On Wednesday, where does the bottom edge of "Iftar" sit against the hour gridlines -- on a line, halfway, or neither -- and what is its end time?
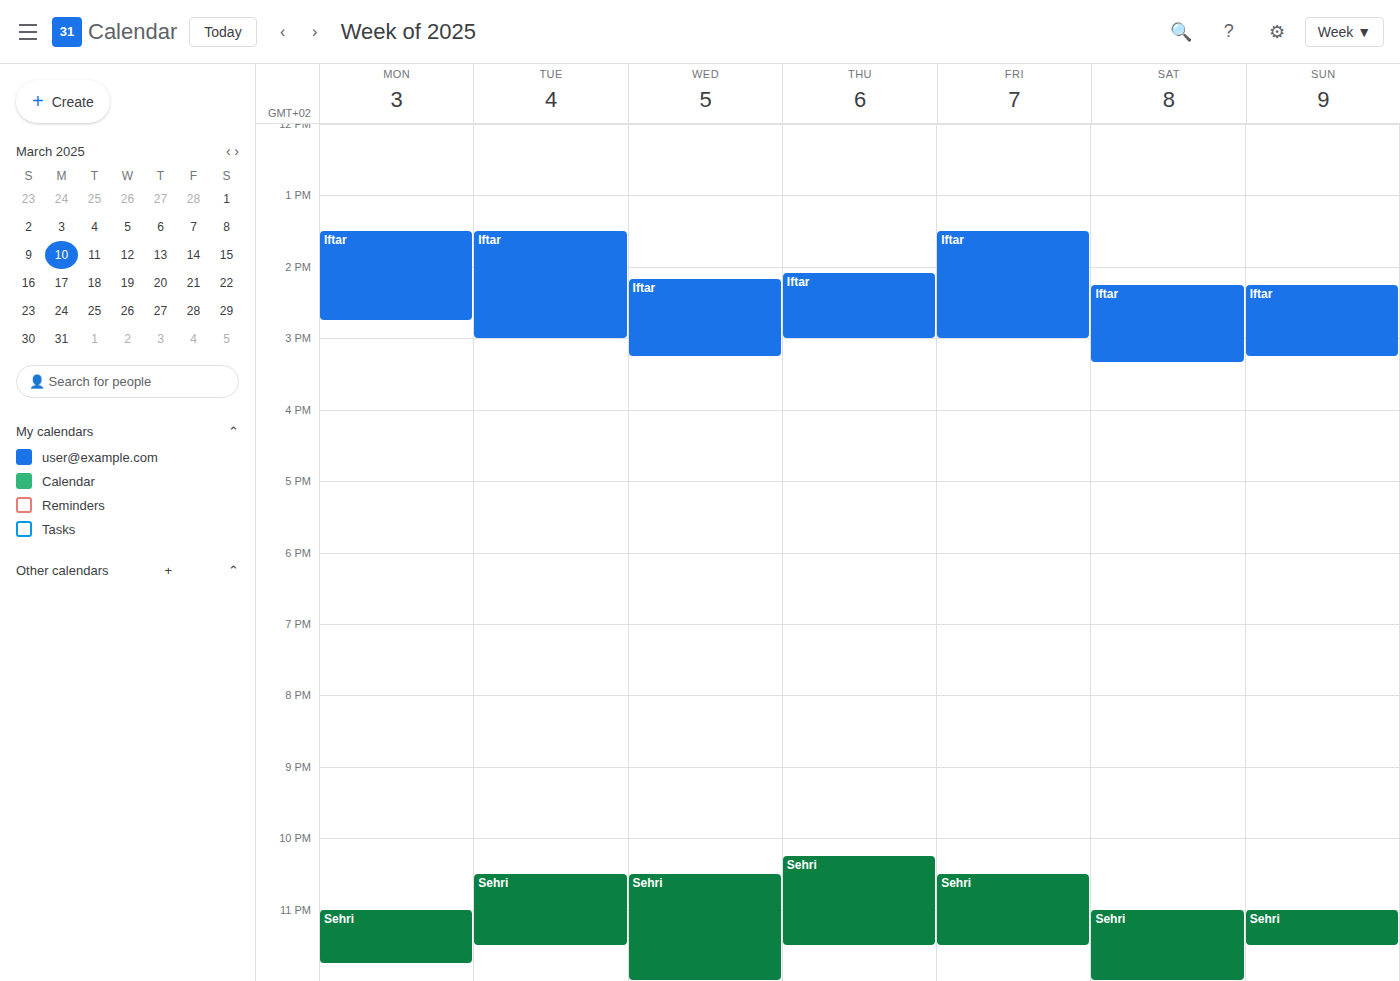
3:15 PM -- neither: a quarter of the way from the 3 PM line to the 4 PM line.